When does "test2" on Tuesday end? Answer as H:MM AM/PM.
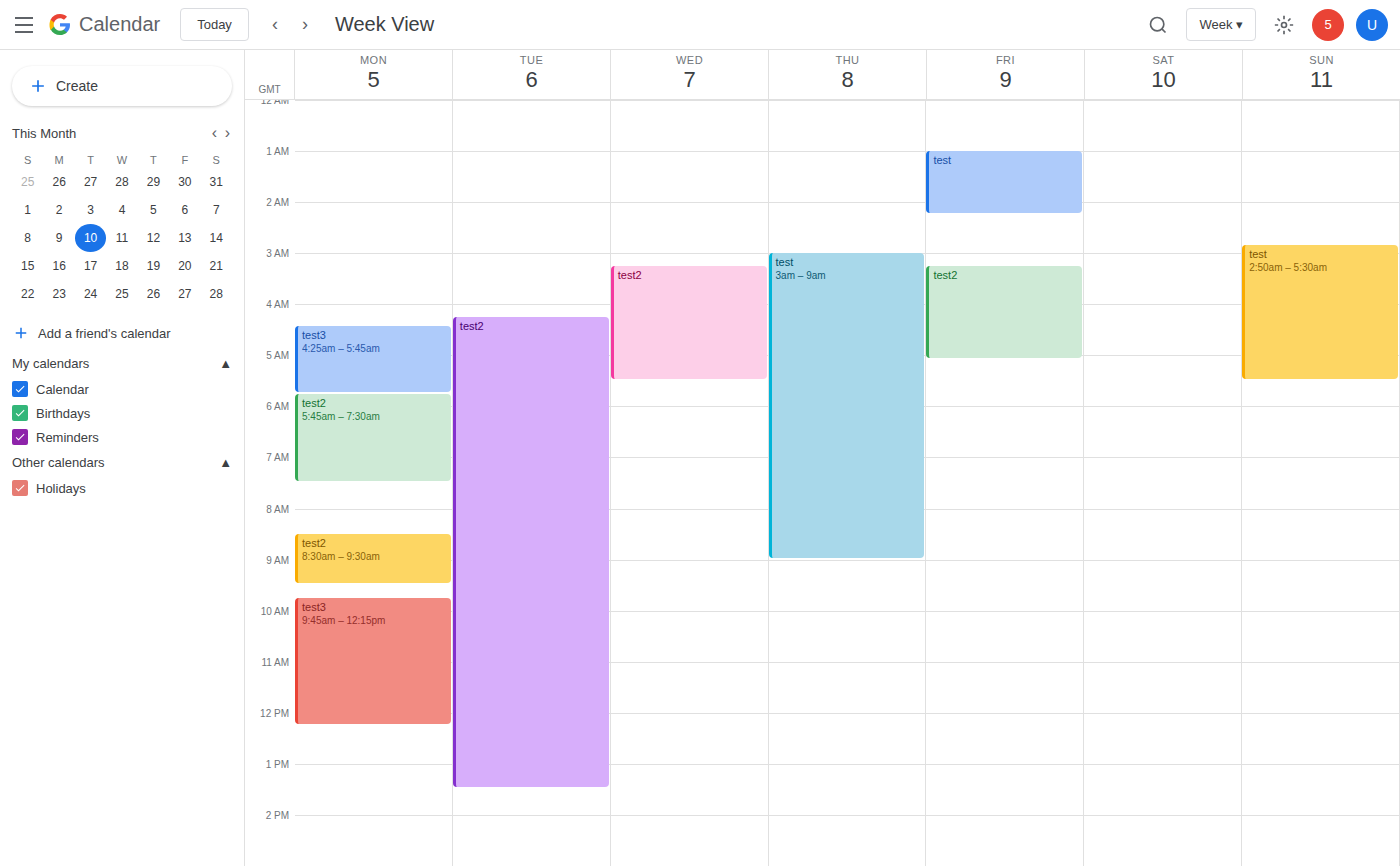
1:30 PM